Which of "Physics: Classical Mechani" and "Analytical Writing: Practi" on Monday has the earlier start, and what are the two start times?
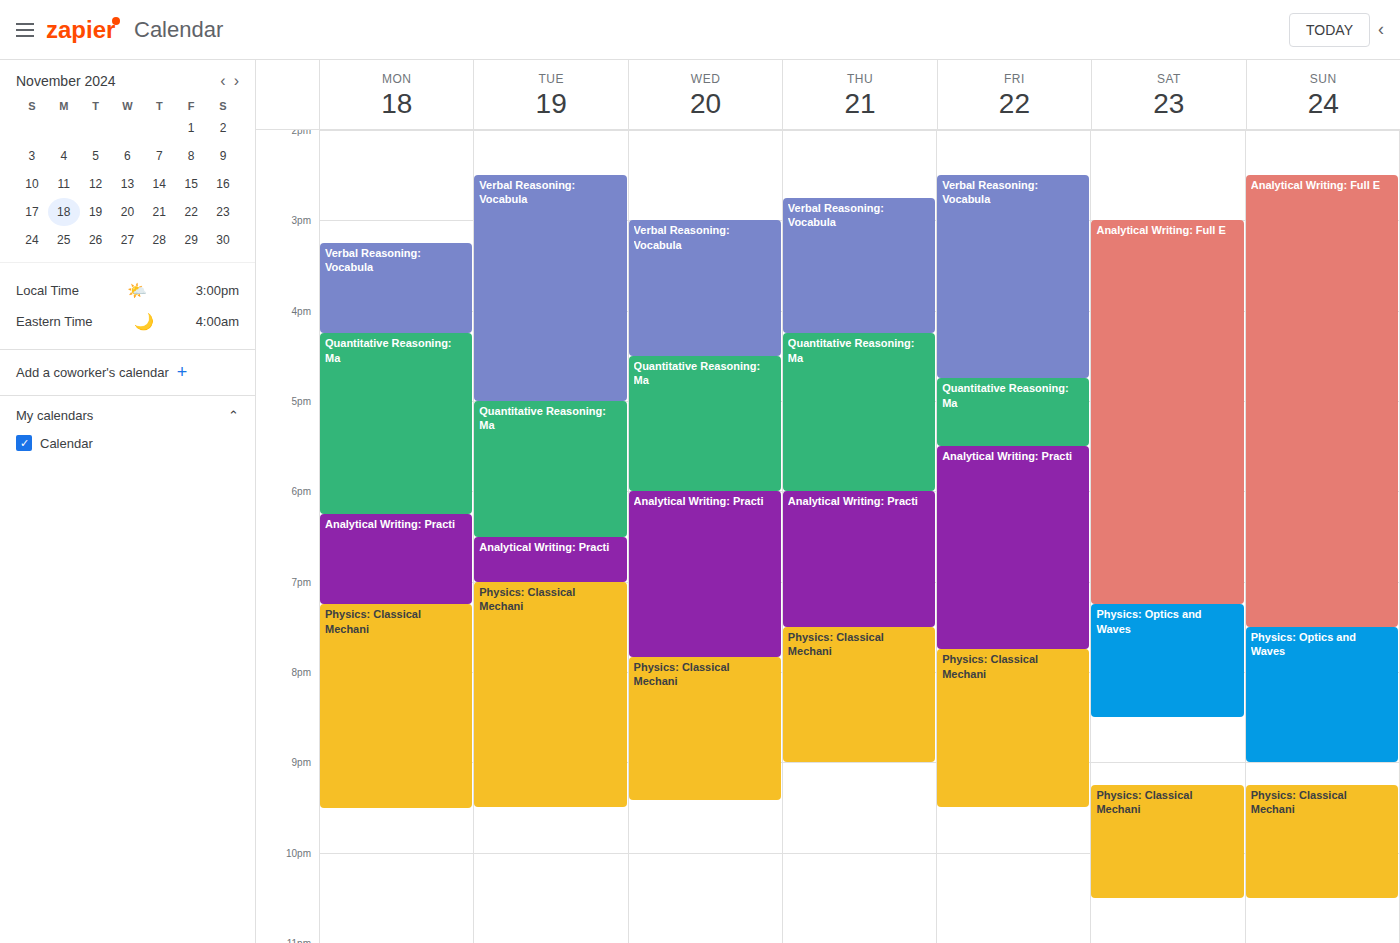
"Analytical Writing: Practi" 6:15 PM; "Physics: Classical Mechani" 7:15 PM.